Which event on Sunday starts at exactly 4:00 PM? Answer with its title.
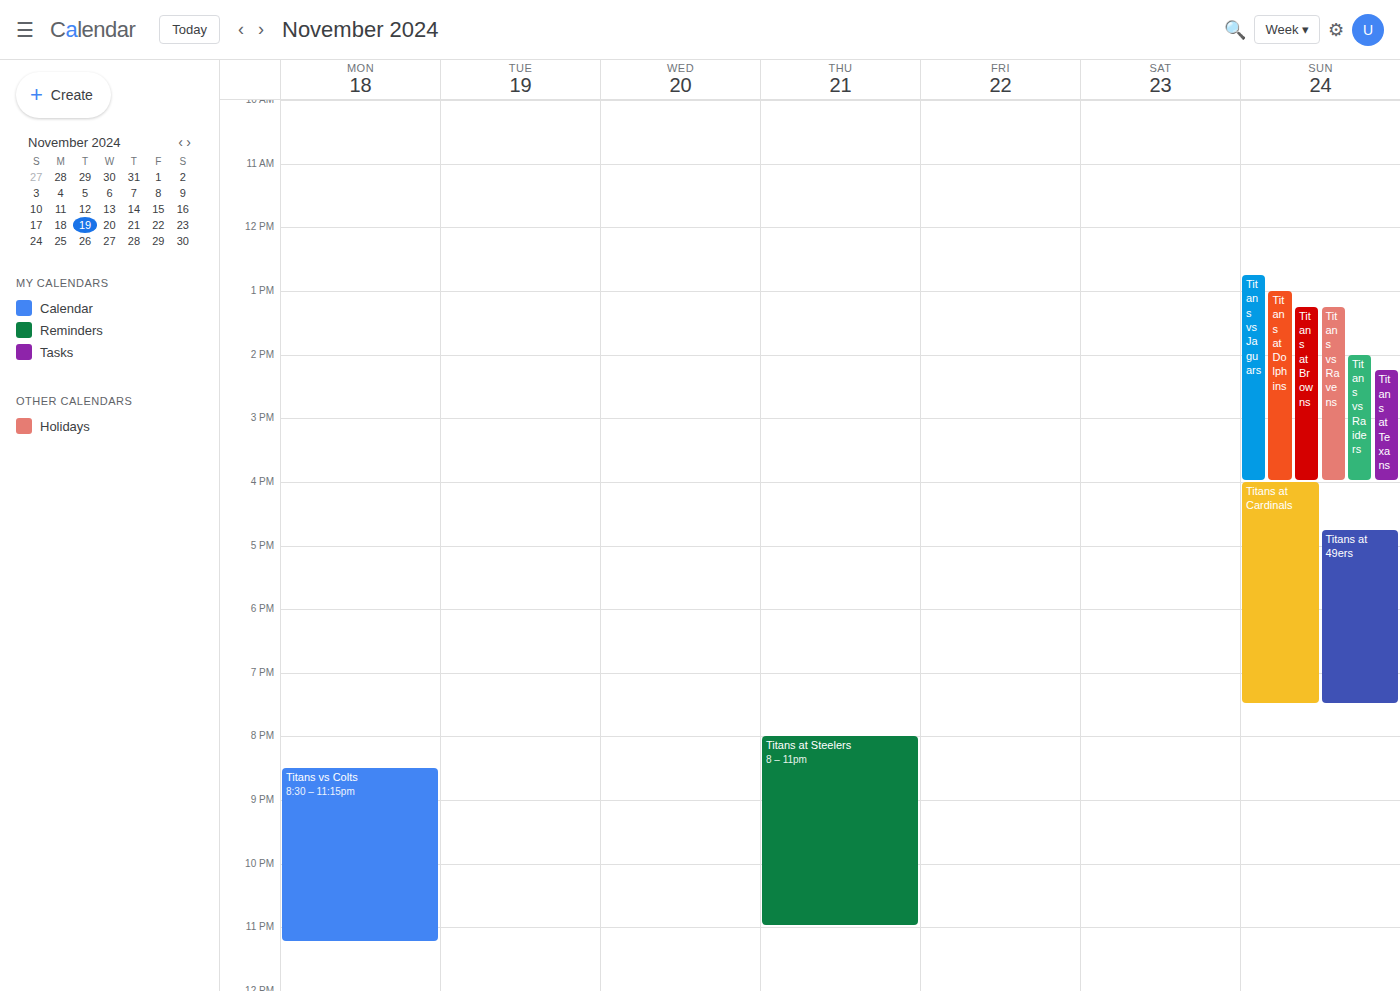
"Titans at Cardinals"